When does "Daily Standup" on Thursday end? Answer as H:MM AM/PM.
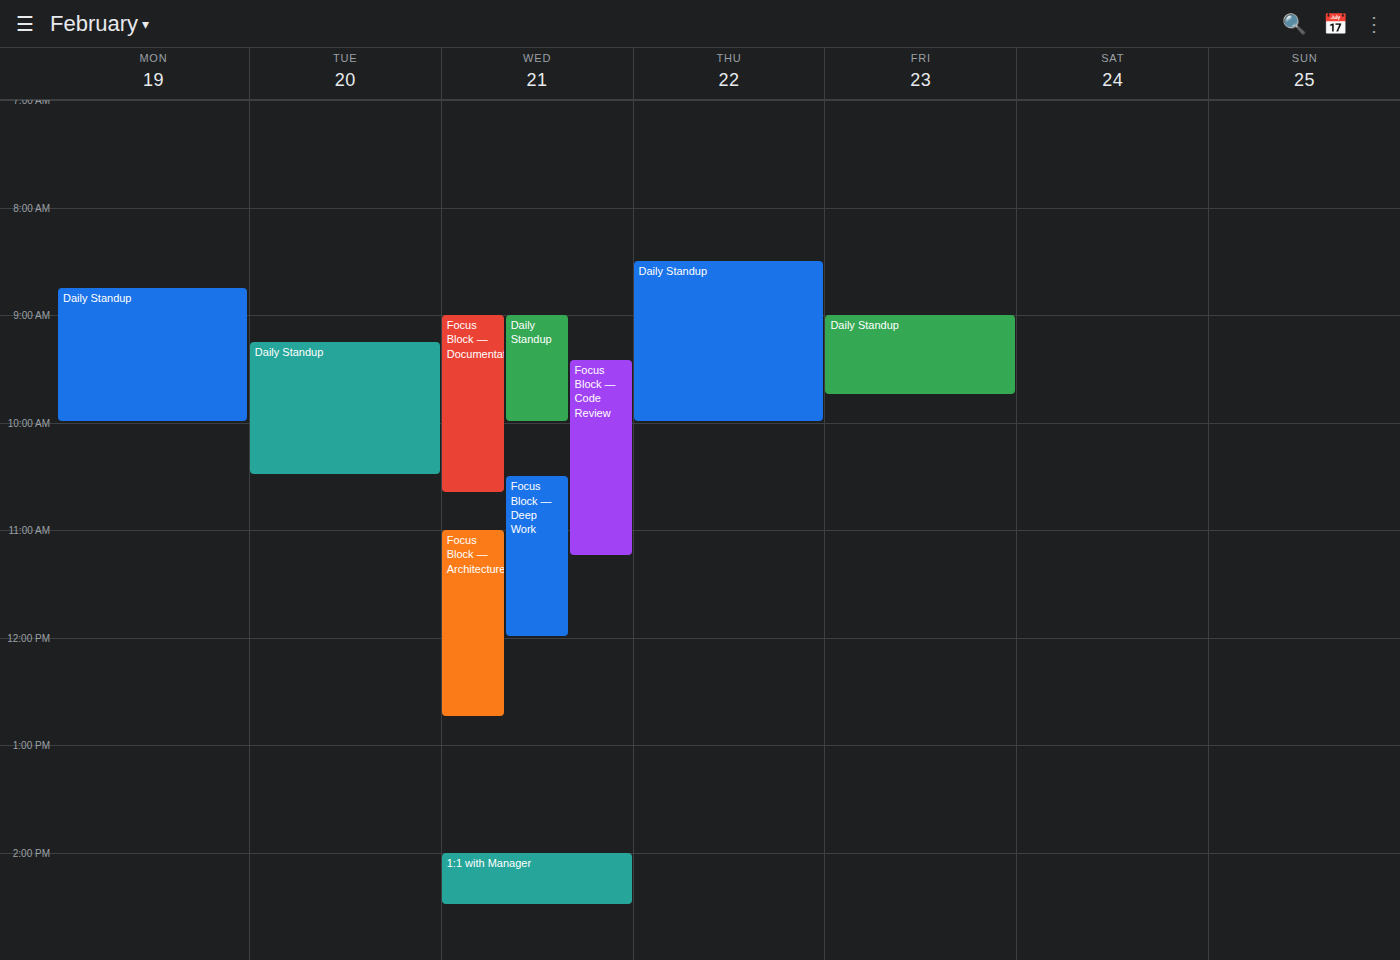
10:00 AM